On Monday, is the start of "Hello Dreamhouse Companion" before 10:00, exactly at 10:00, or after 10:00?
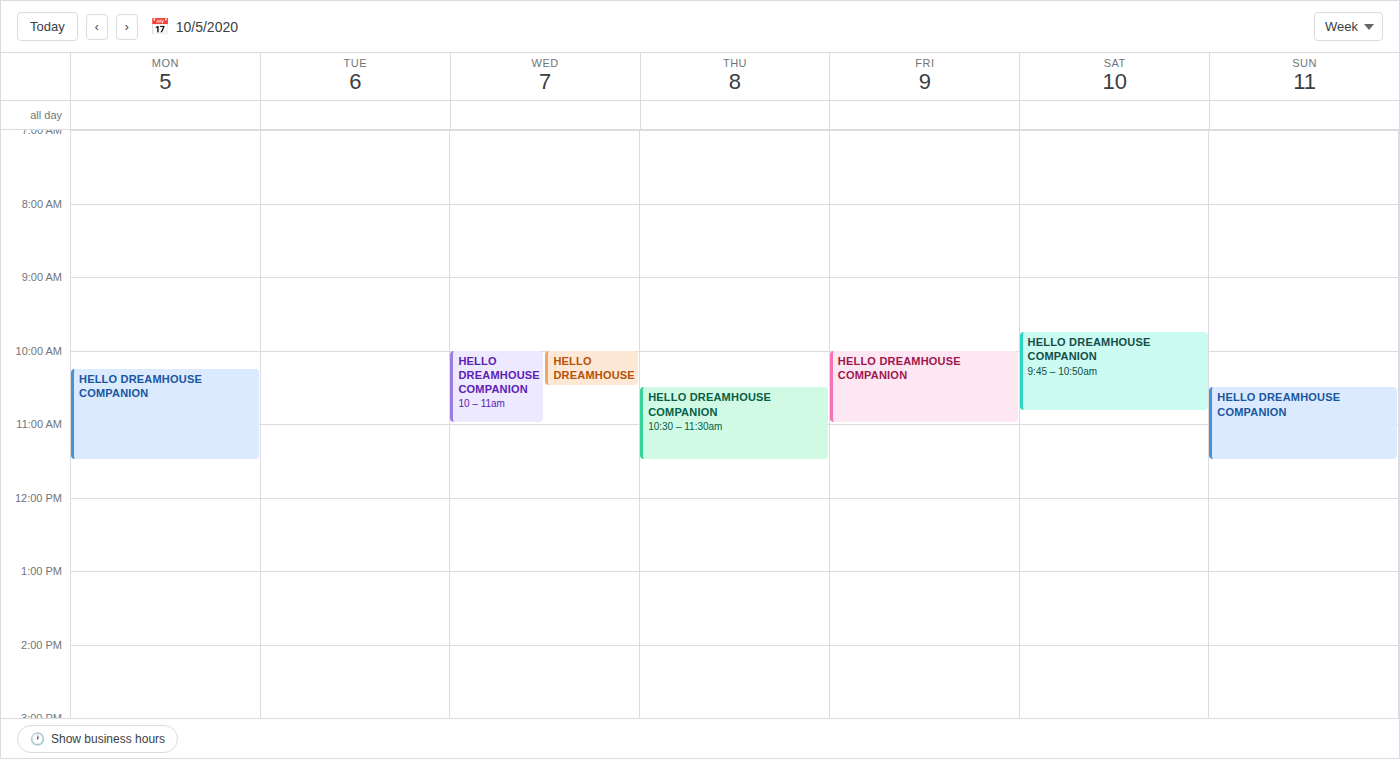
10:15 -- after 10:00, 15 minutes below the 10:00 line.